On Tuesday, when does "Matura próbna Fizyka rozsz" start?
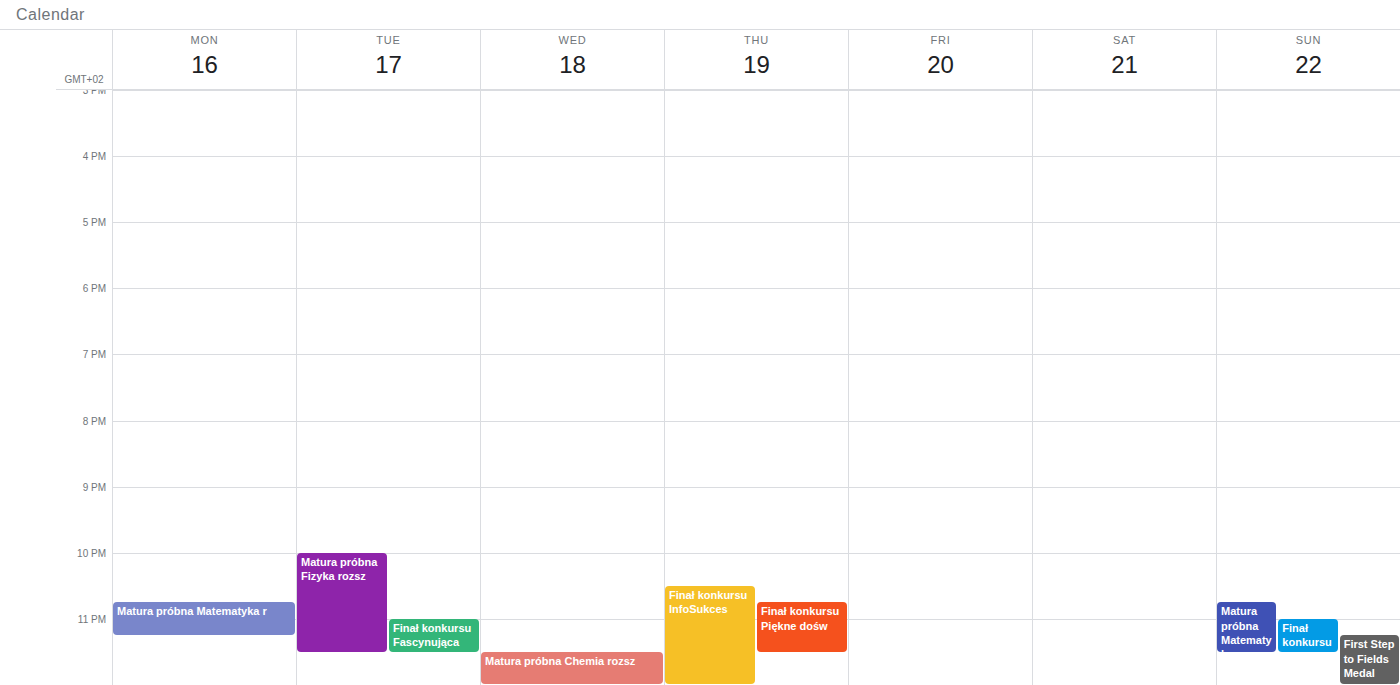
10:00 PM